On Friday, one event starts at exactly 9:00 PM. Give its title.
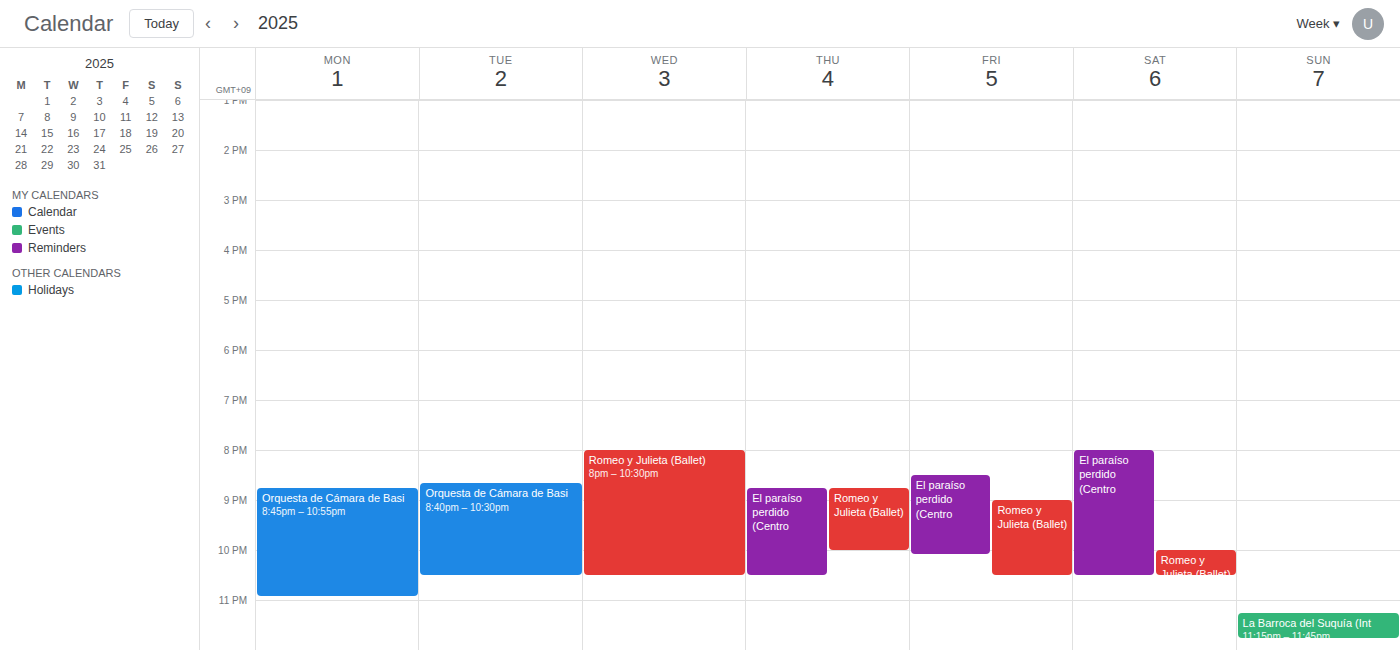
"Romeo y Julieta (Ballet)"